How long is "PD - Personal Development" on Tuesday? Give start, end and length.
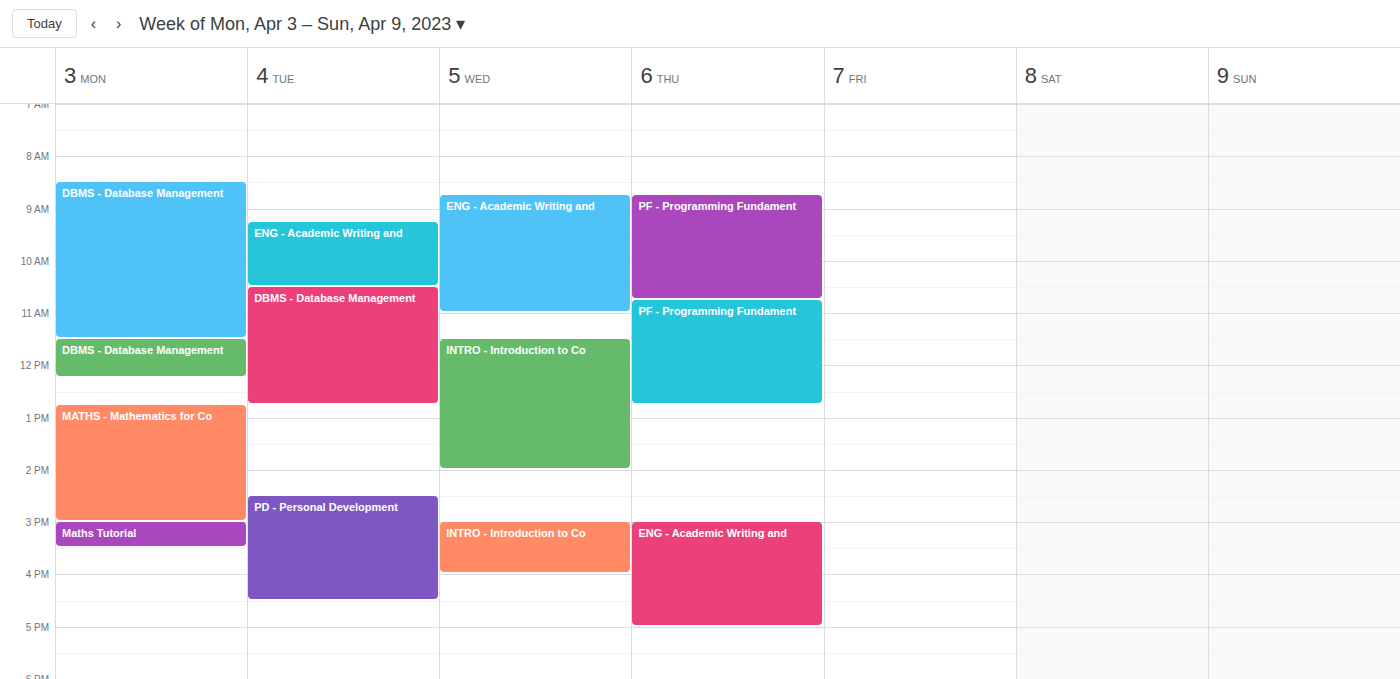
2:30 PM to 4:30 PM, 2 hours